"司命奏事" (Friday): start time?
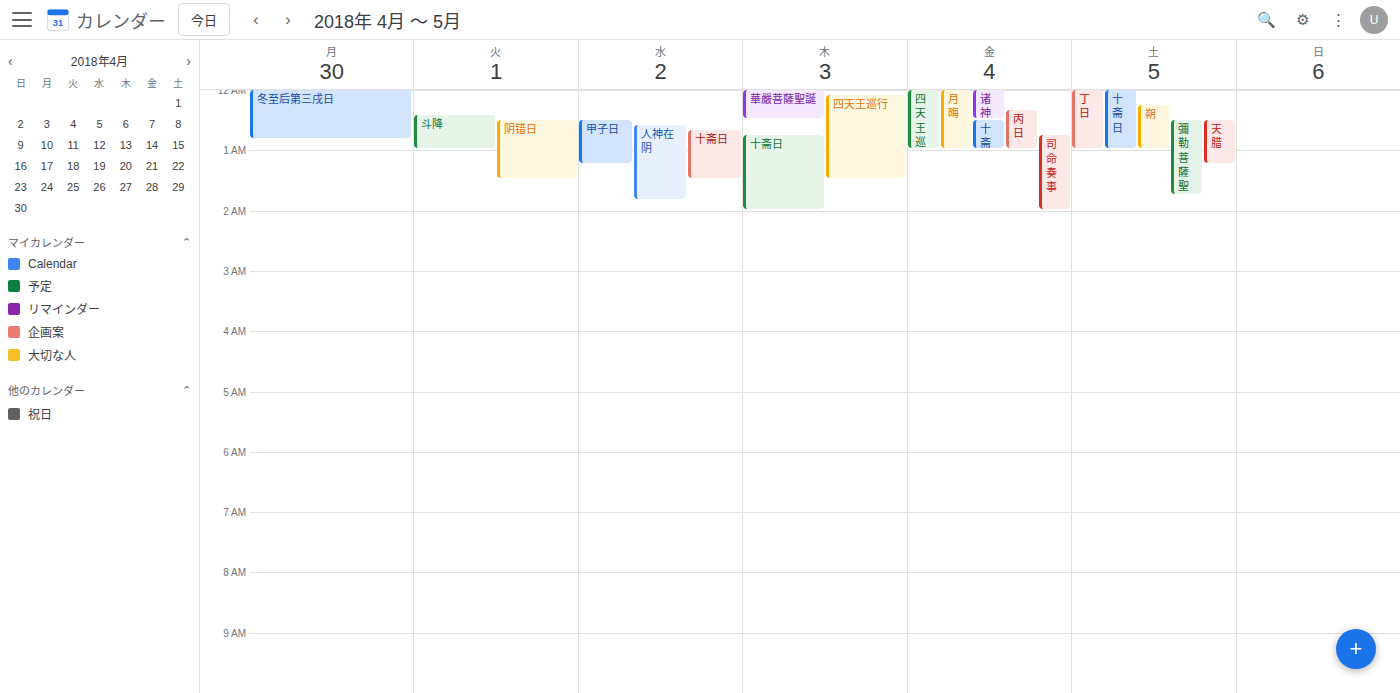
00:45